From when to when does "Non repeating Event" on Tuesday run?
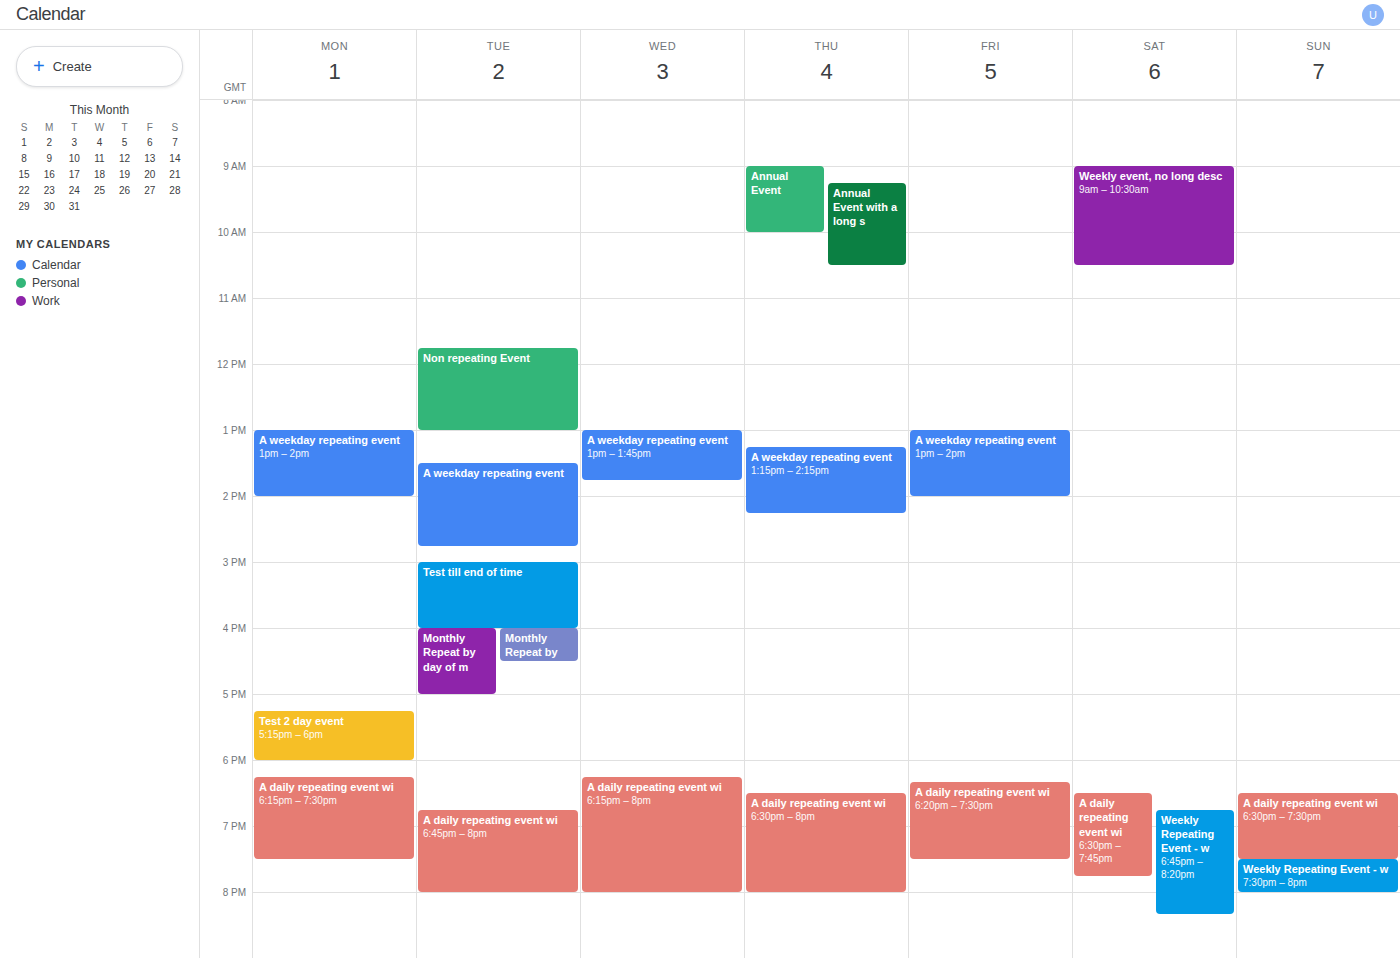
11:45 AM to 1:00 PM